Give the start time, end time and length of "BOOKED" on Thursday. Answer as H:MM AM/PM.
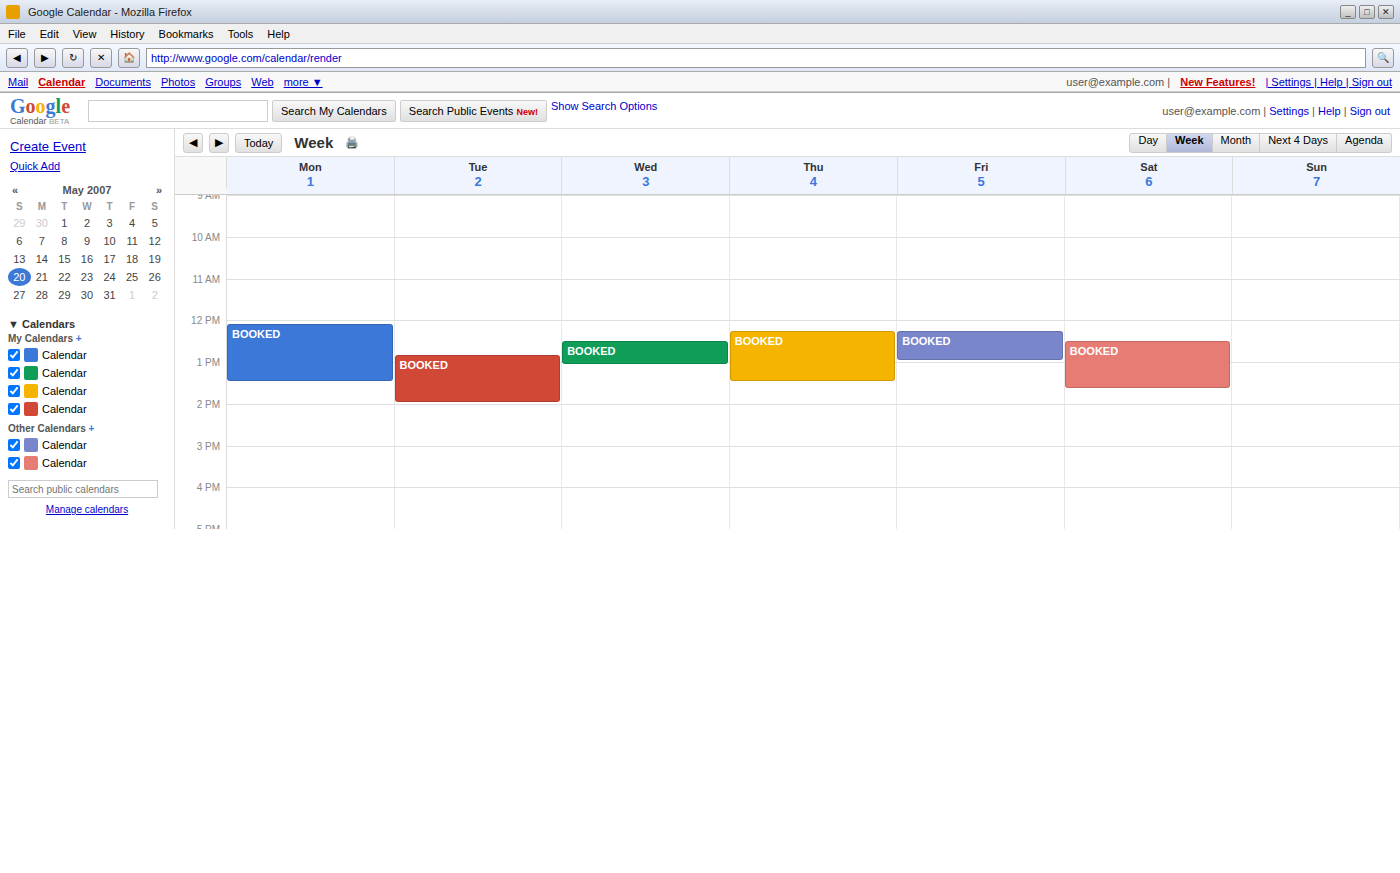
12:15 PM to 1:30 PM, 1 hour 15 minutes